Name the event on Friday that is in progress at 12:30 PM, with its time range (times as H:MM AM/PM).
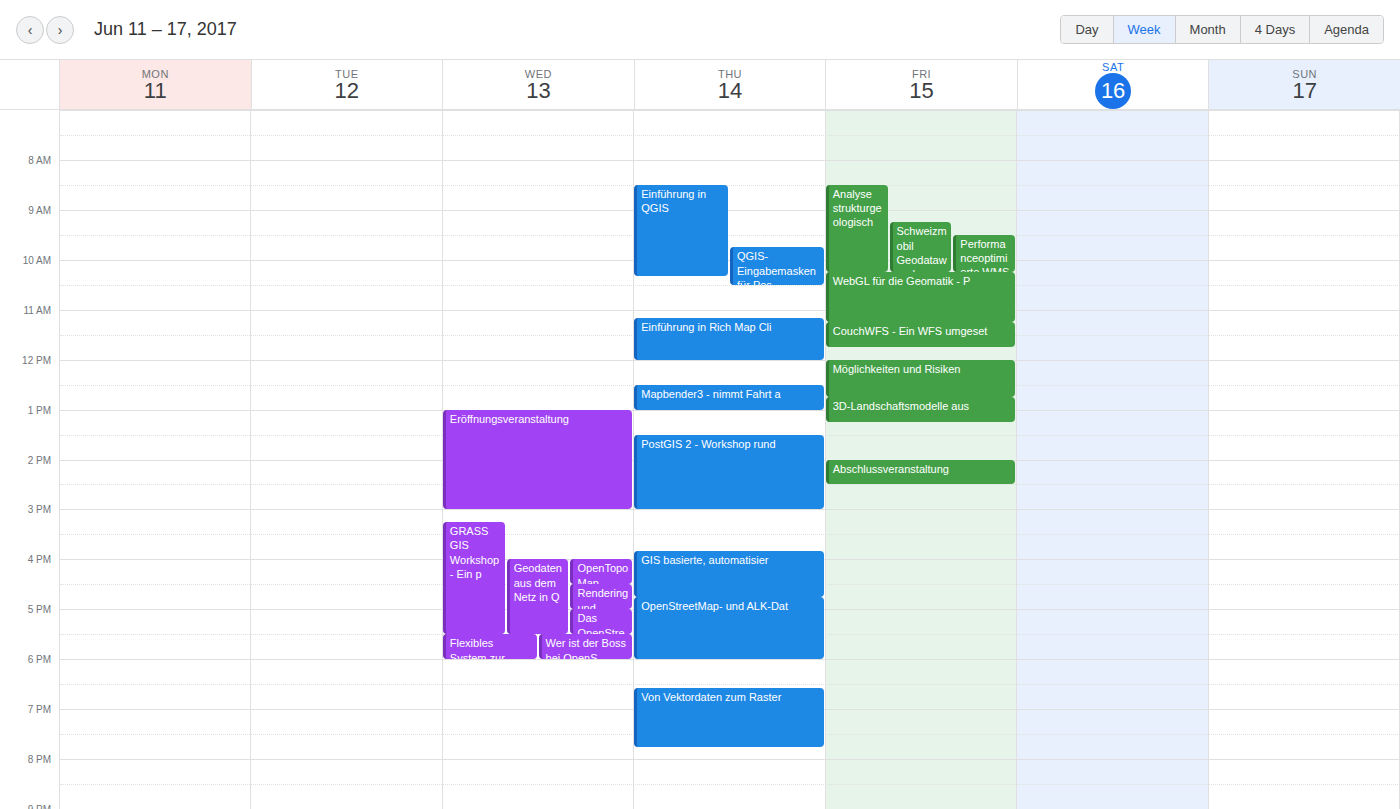
"Möglichkeiten und Risiken", 12:00 PM to 12:45 PM